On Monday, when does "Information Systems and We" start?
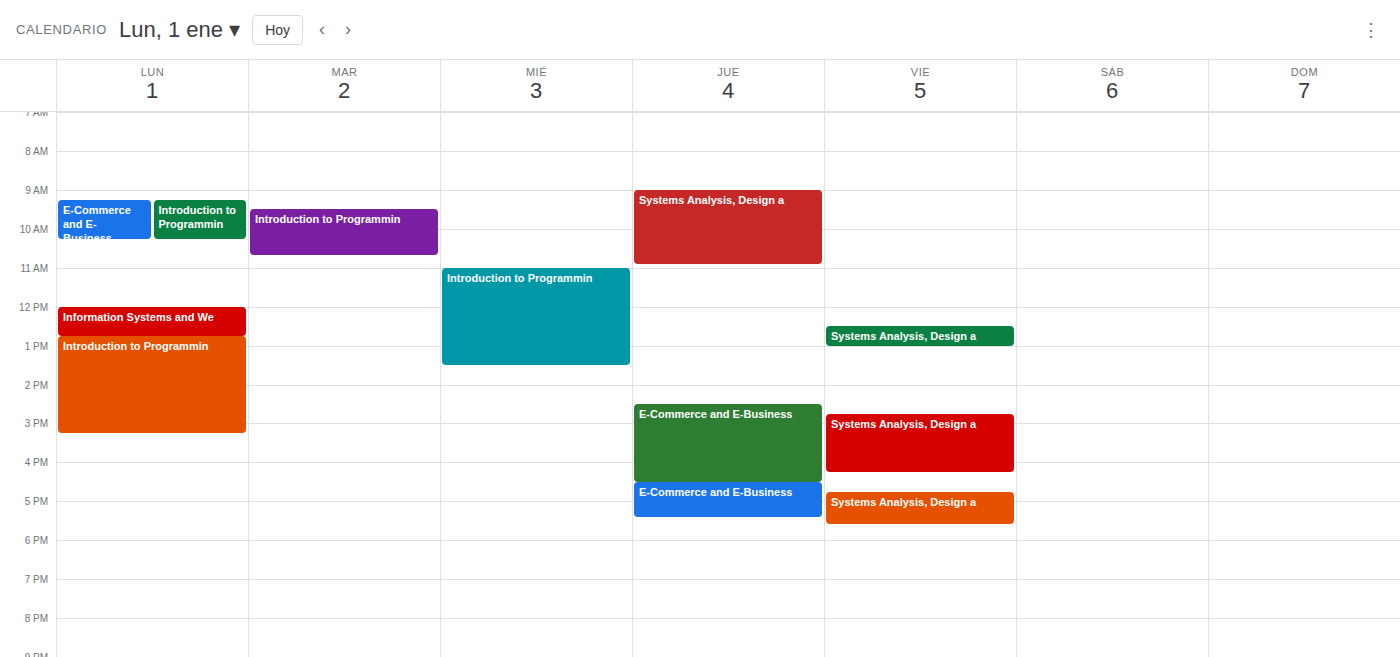
12:00 PM